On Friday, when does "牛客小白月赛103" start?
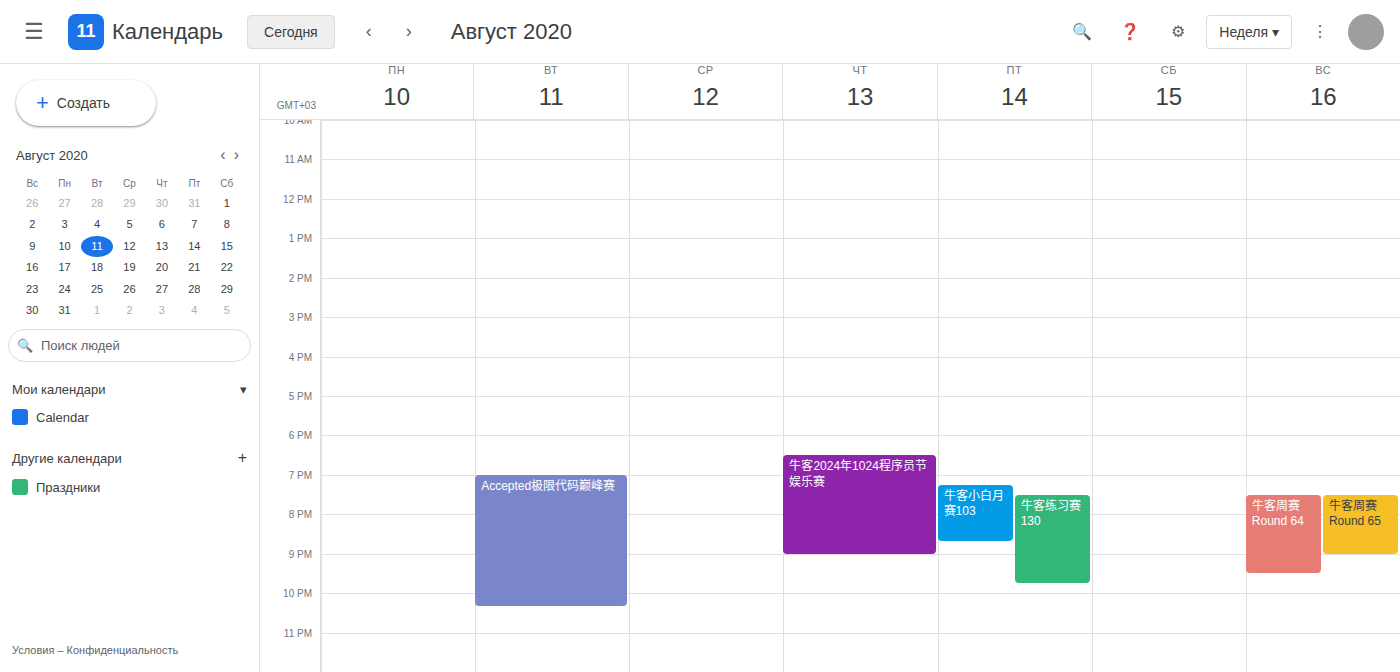
7:15 PM